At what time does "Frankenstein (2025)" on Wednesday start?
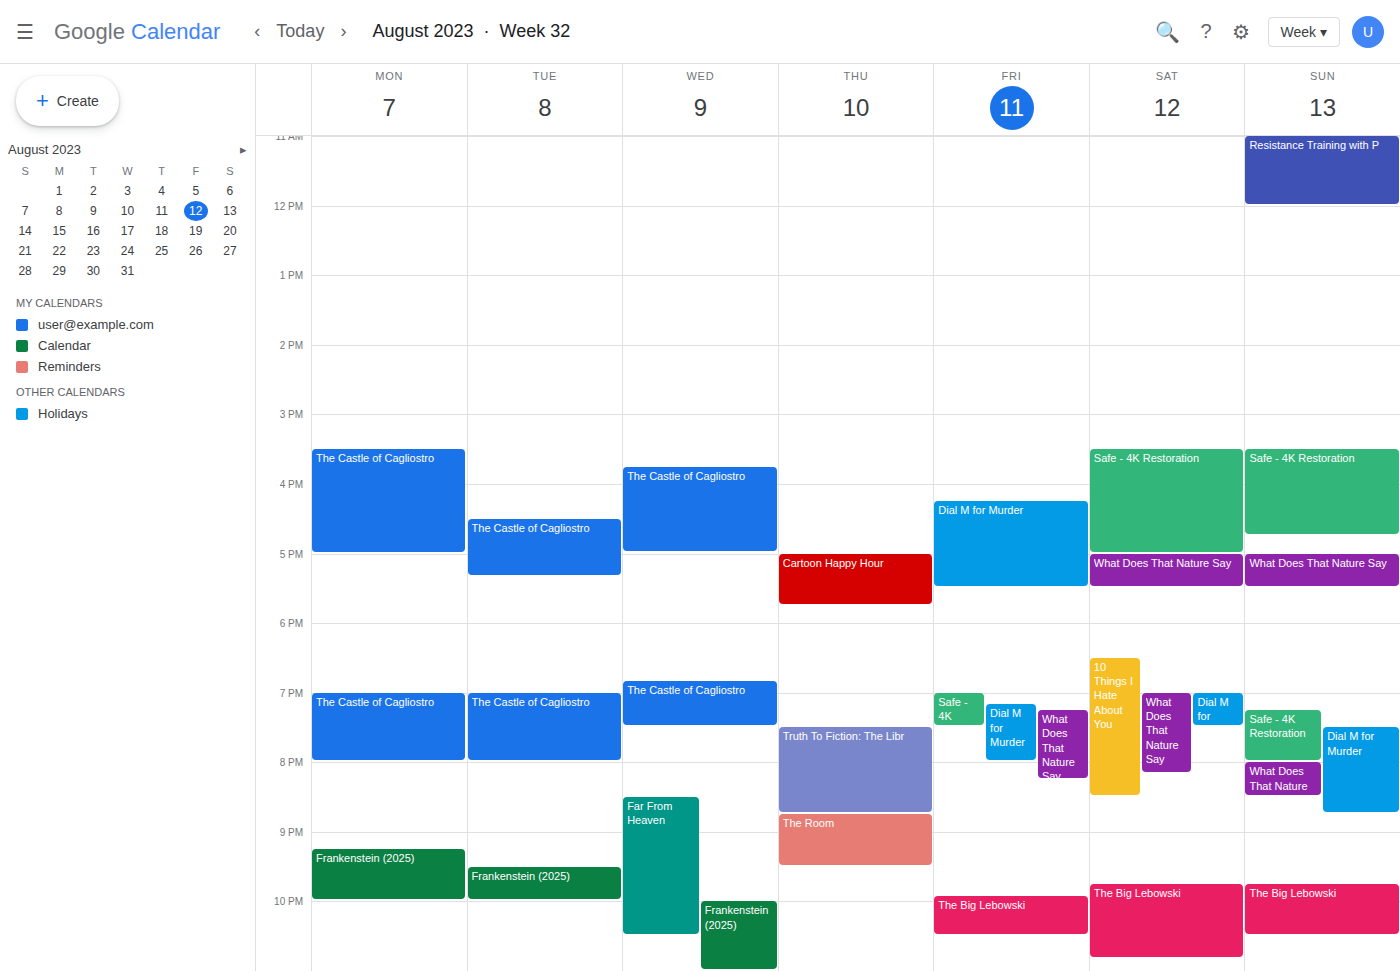
10:00 PM